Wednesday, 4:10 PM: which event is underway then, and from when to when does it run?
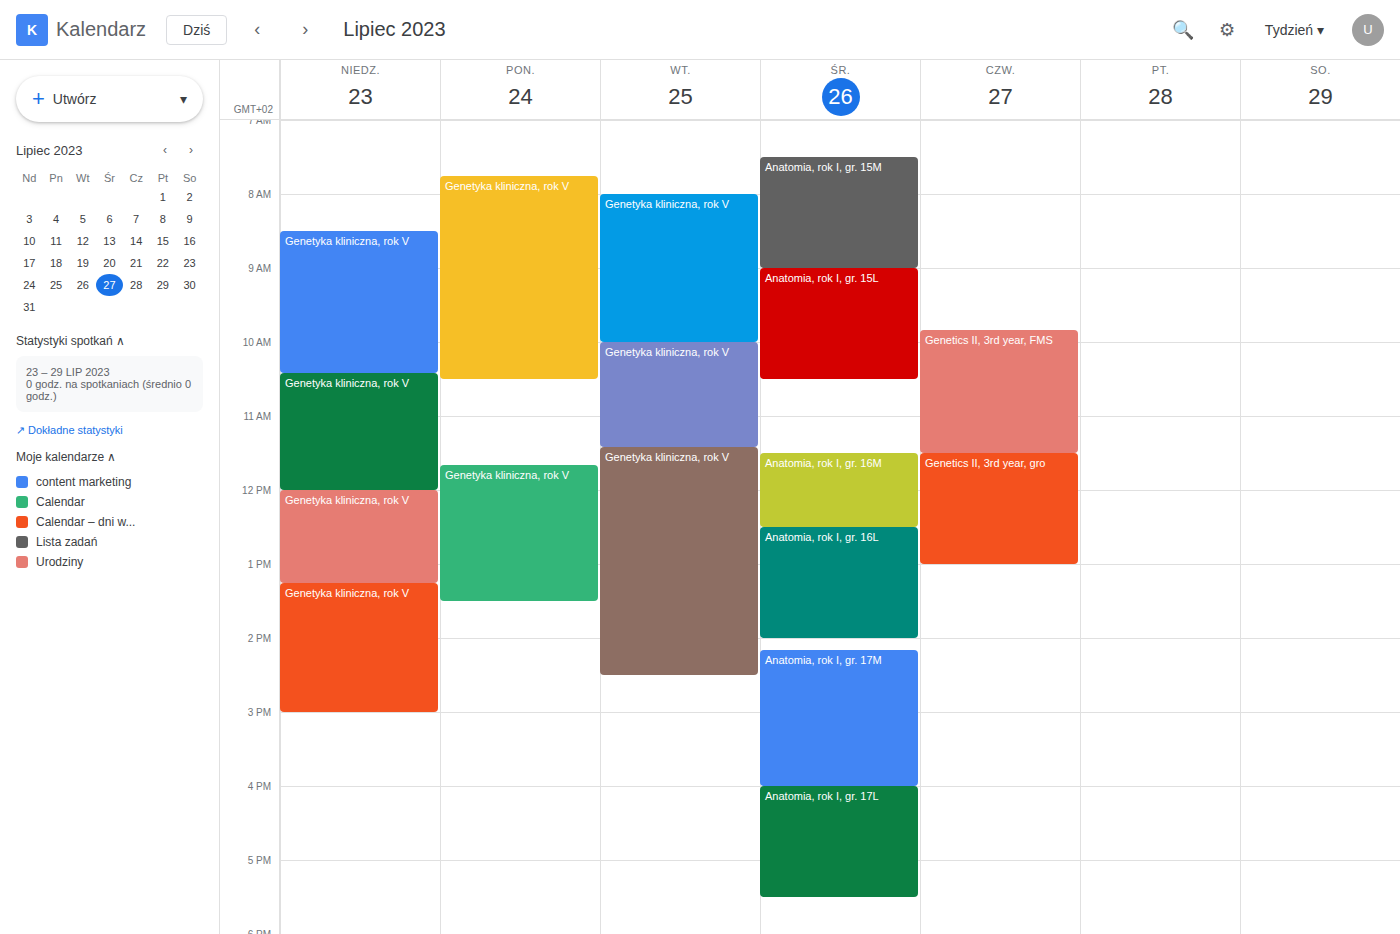
"Anatomia, rok I, gr. 17L", 4:00 PM to 5:30 PM